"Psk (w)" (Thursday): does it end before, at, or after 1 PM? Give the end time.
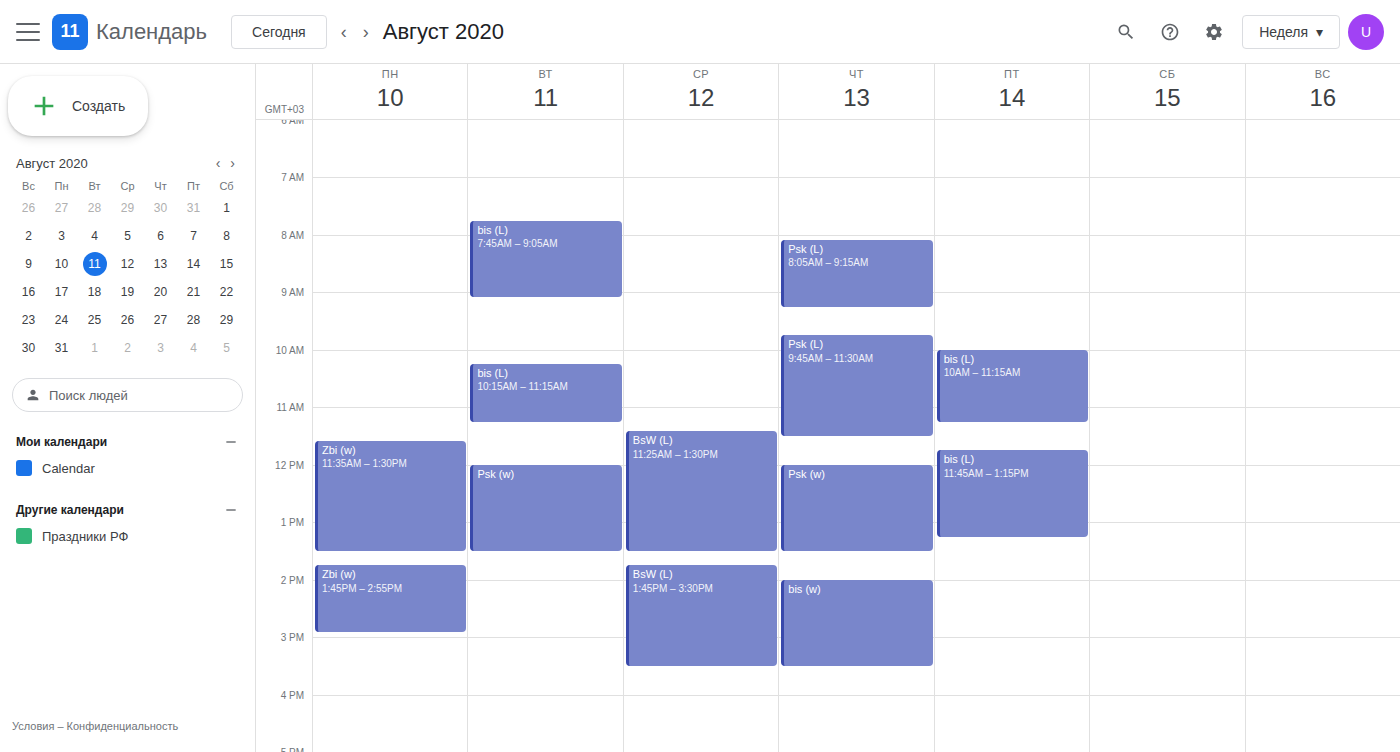
1:30 PM -- after 1 PM, 30 minutes below the 1 PM line.